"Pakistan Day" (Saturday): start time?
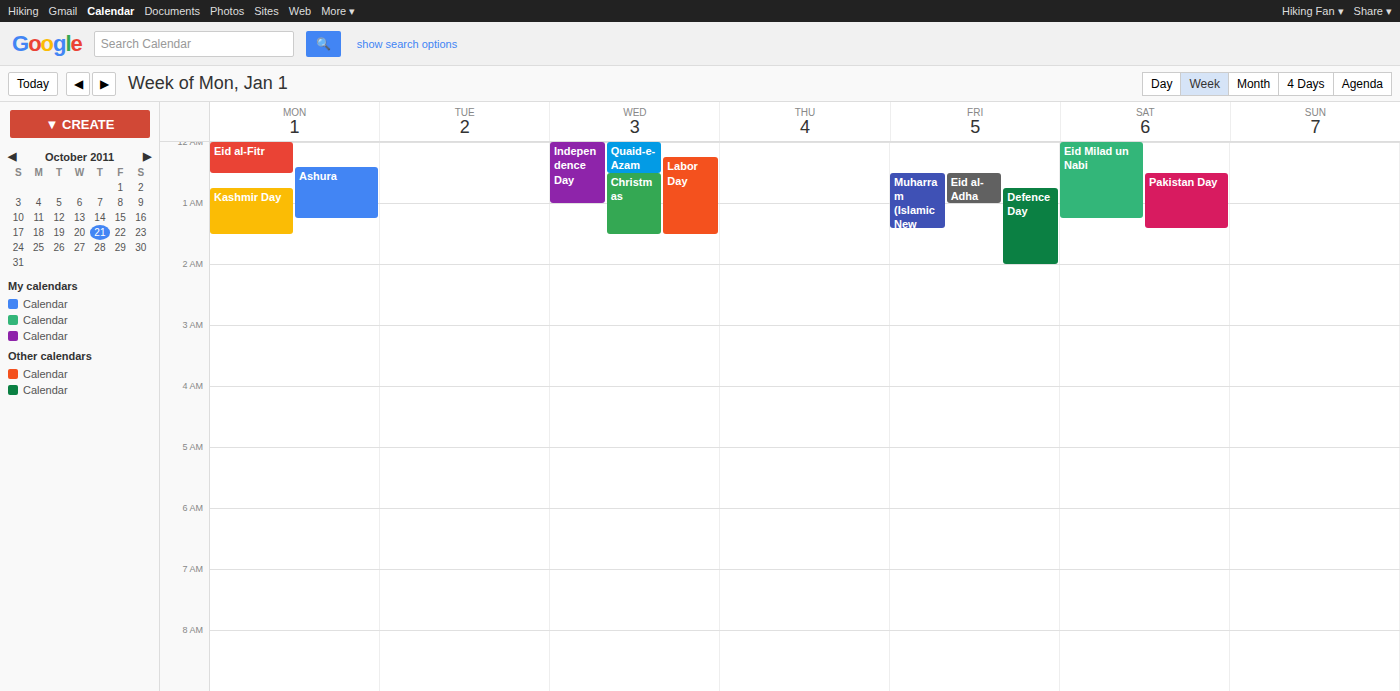
12:30 AM